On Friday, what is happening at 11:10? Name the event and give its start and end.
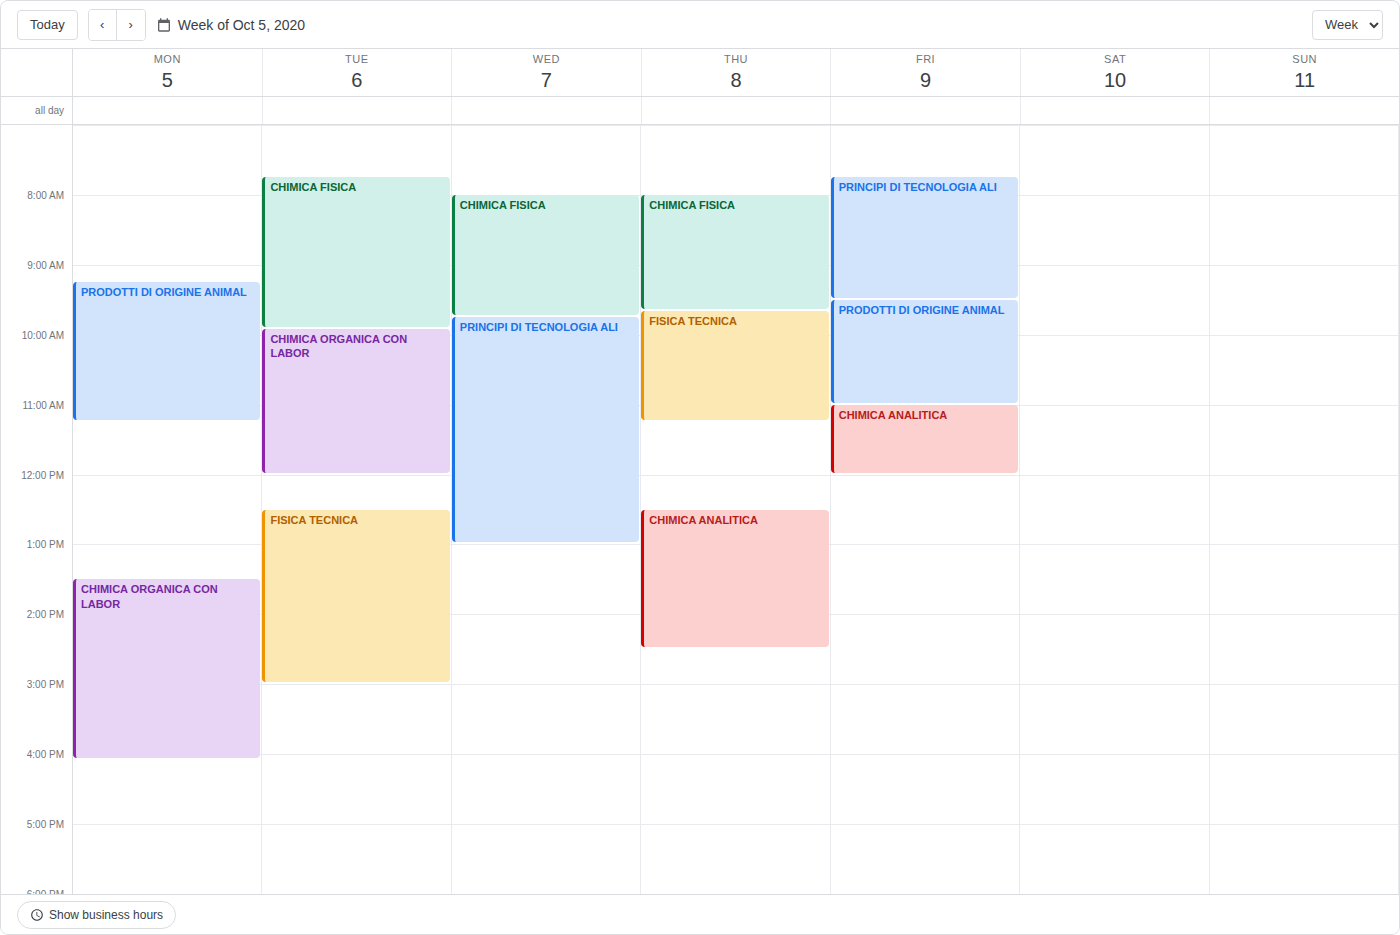
"CHIMICA ANALITICA", 11:00 to 12:00